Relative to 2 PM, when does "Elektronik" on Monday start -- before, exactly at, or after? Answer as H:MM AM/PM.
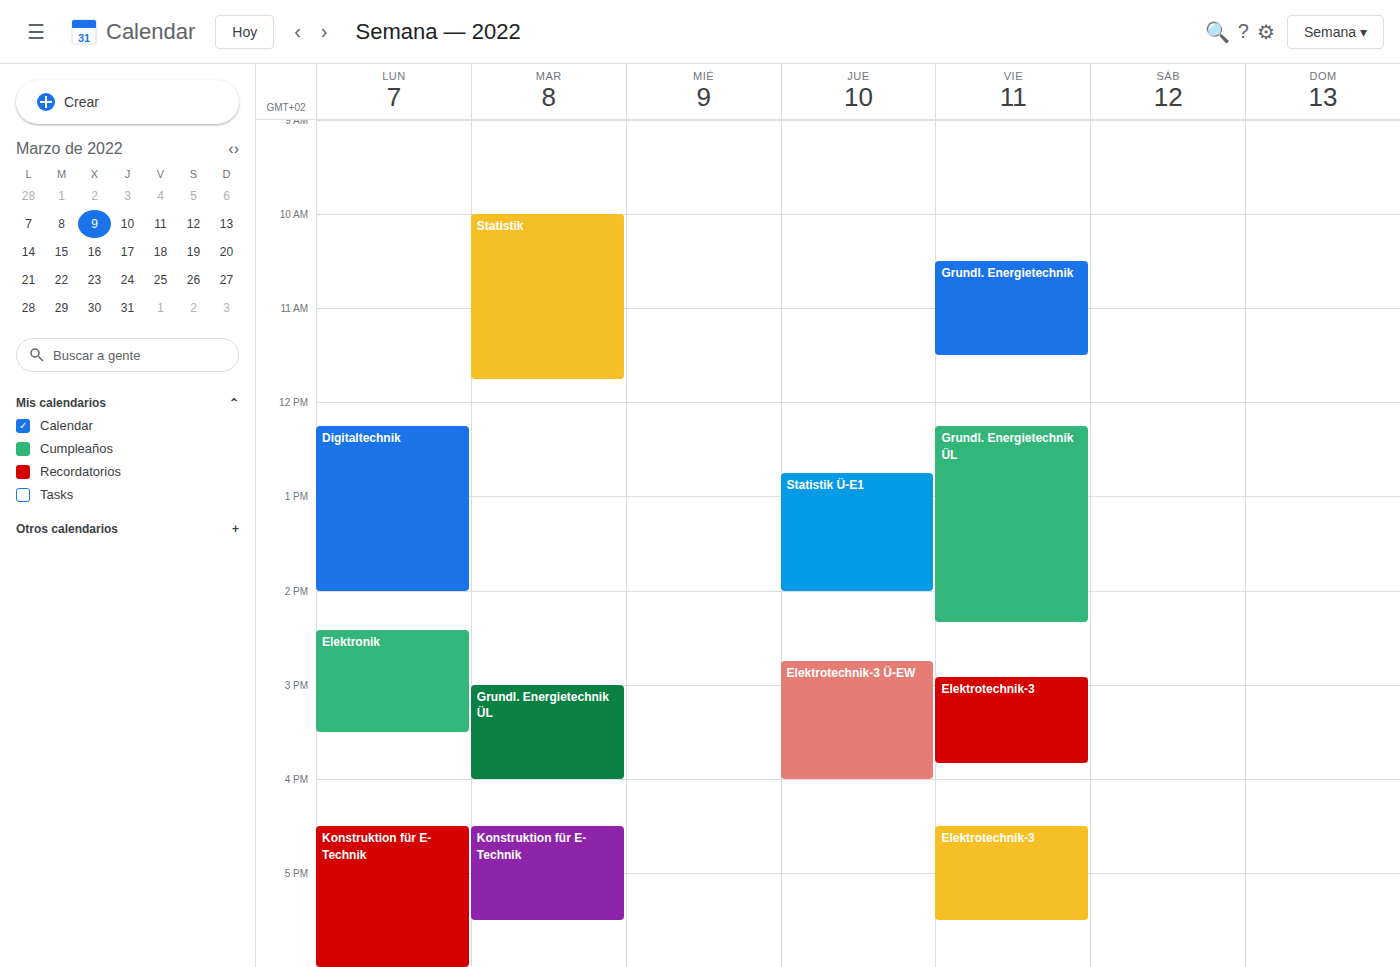
2:25 PM -- after 2 PM, 25 minutes below the 2 PM line.